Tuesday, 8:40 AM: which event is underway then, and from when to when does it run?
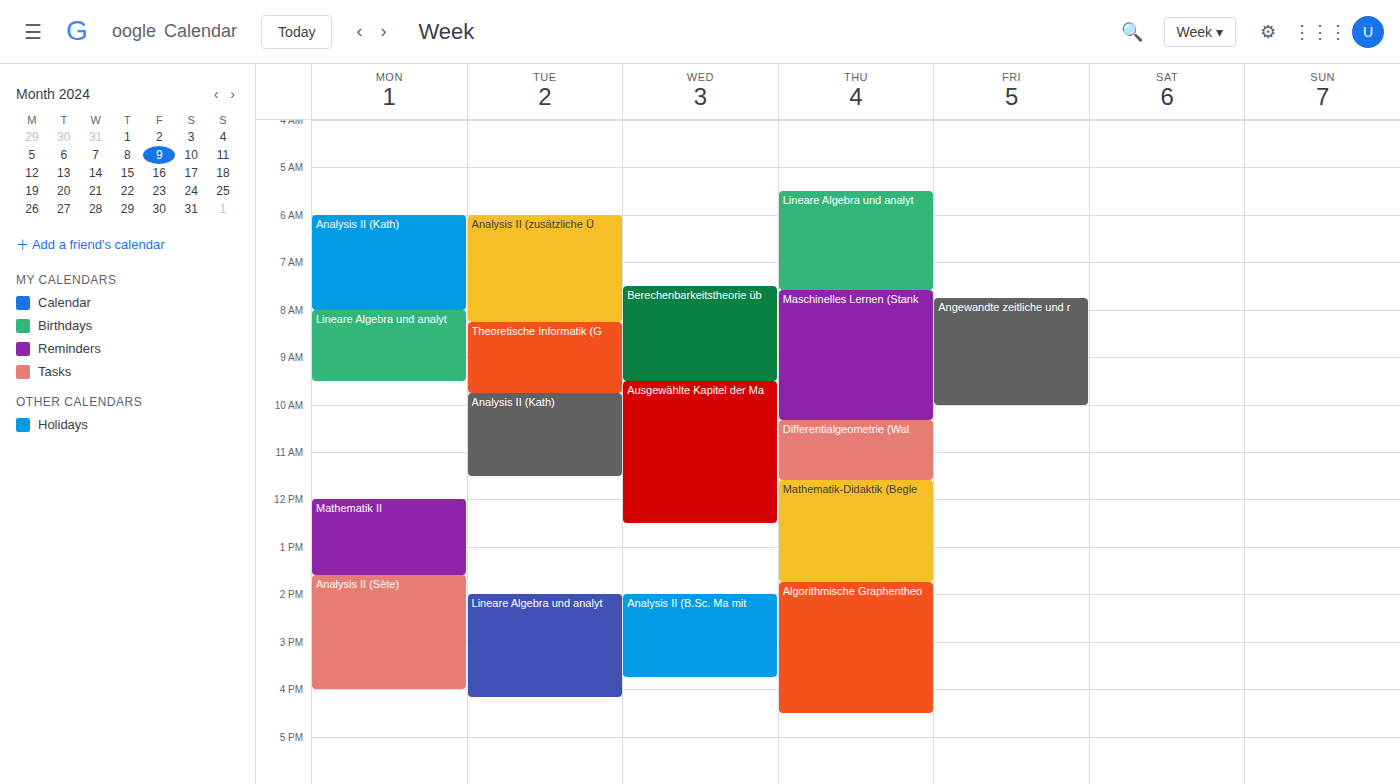
"Theoretische Informatik (G", 8:15 AM to 9:45 AM